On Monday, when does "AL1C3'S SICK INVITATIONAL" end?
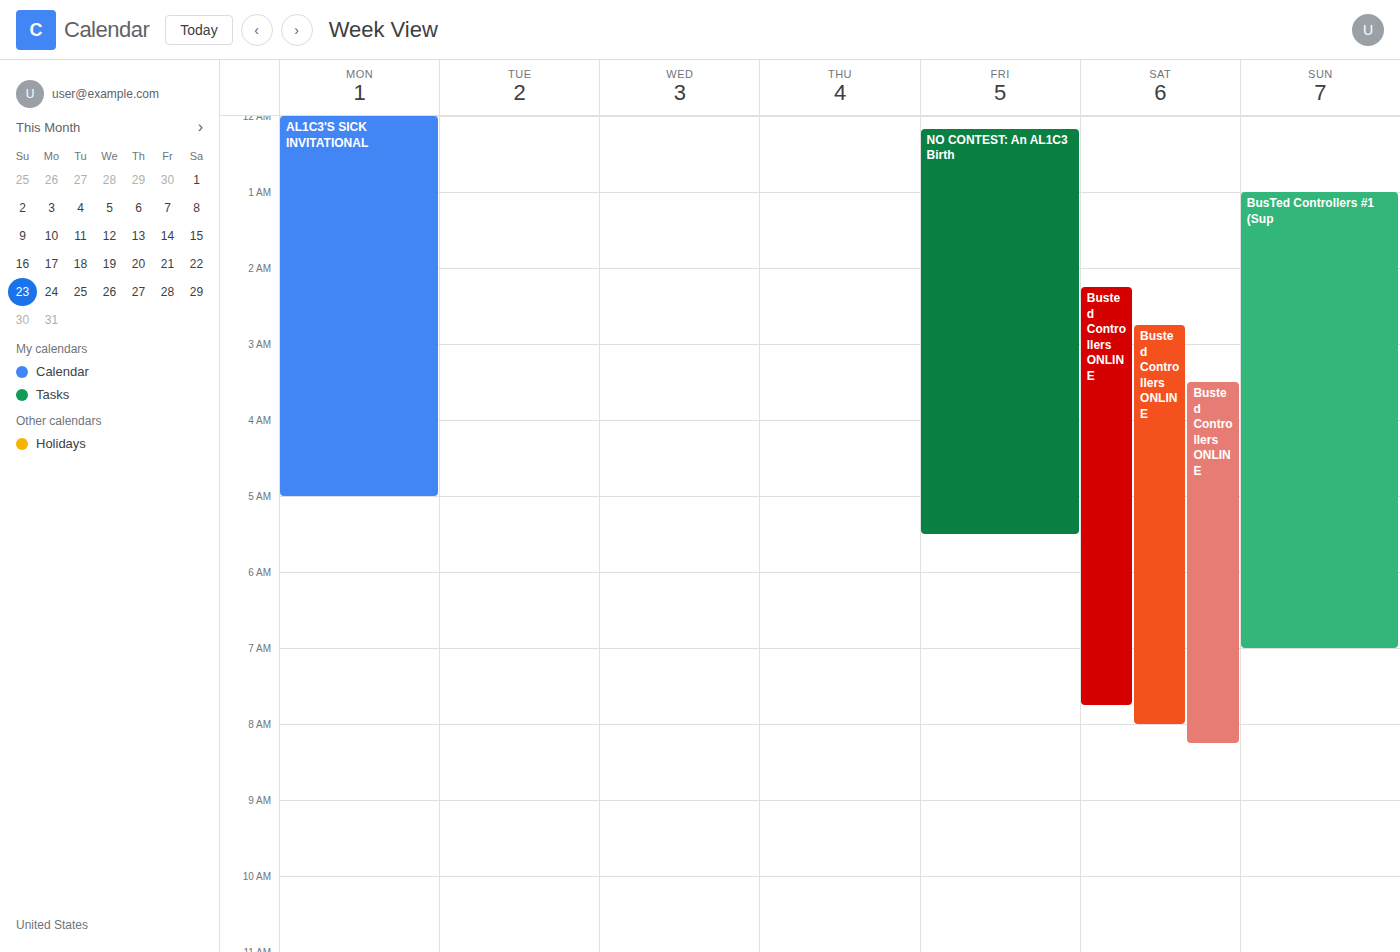
5:00 AM